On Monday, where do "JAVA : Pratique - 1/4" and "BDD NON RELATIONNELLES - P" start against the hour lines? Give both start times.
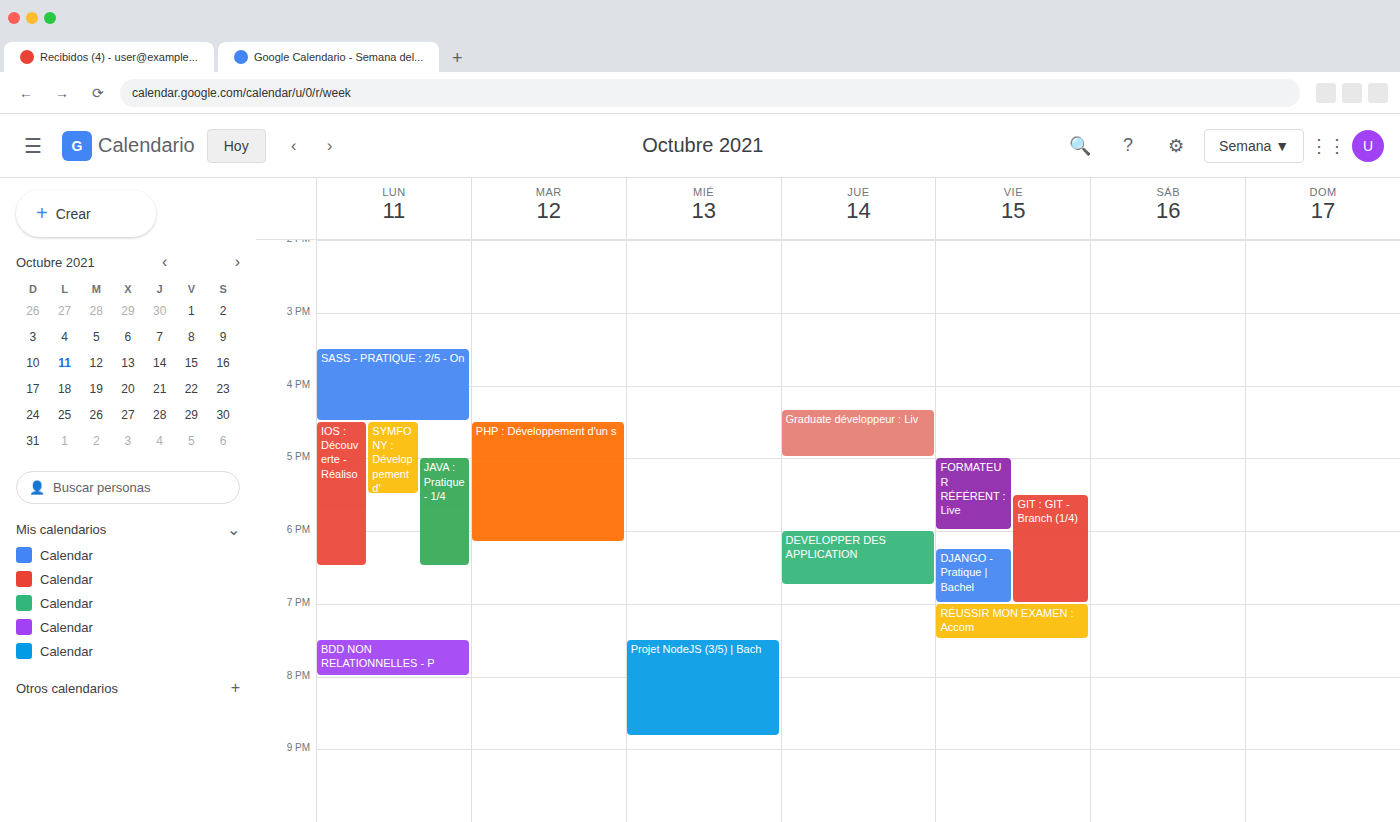
"JAVA : Pratique - 1/4": 5:00 PM, exactly on the 5 PM line. "BDD NON RELATIONNELLES - P": 7:30 PM, halfway between the 7 PM and 8 PM lines.